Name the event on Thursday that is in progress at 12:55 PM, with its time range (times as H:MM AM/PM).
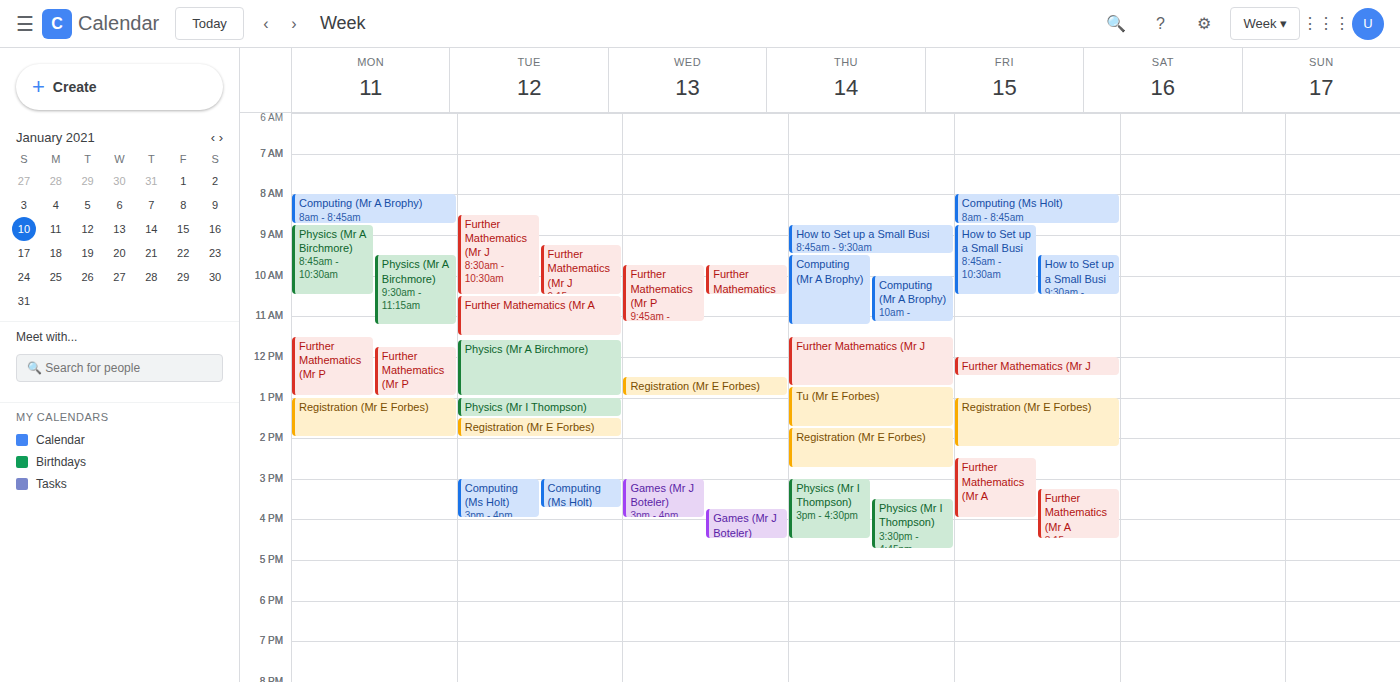
"Tu (Mr E Forbes)", 12:45 PM to 1:45 PM